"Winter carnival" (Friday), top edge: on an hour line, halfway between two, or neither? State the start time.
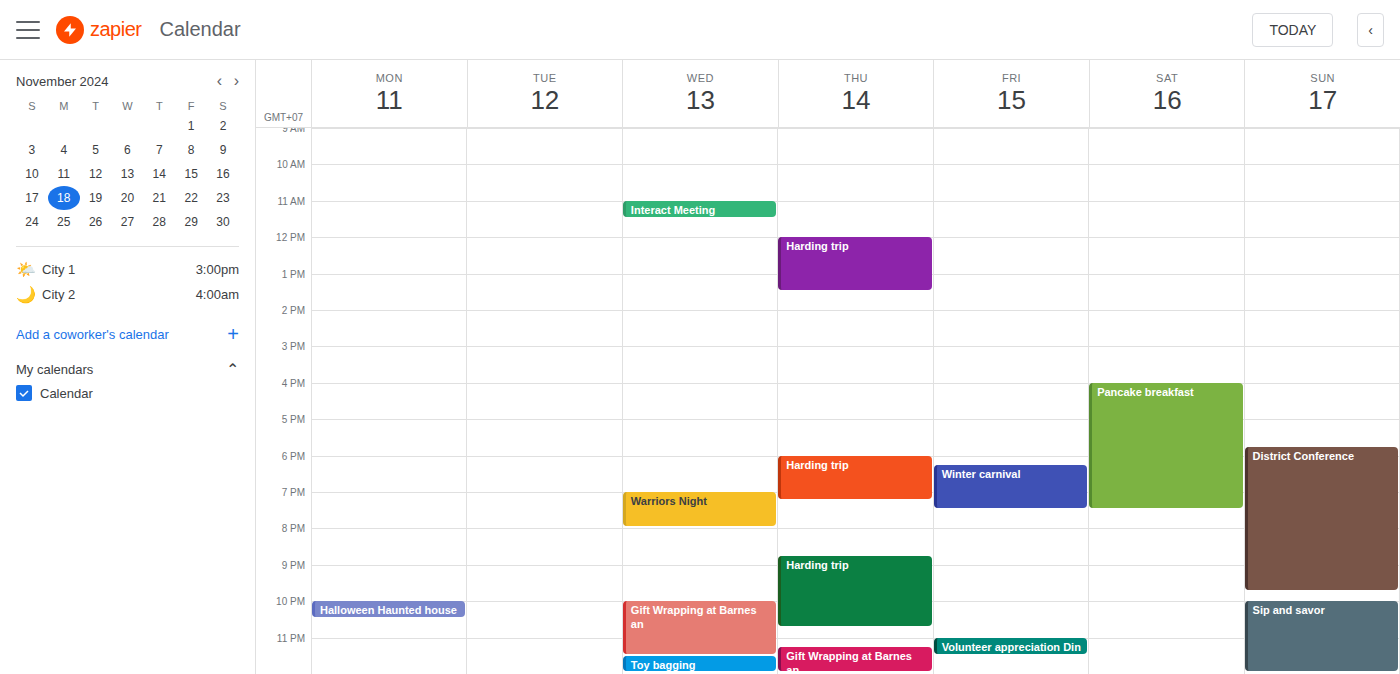
6:15 PM -- neither: a quarter of the way from the 6 PM line to the 7 PM line.